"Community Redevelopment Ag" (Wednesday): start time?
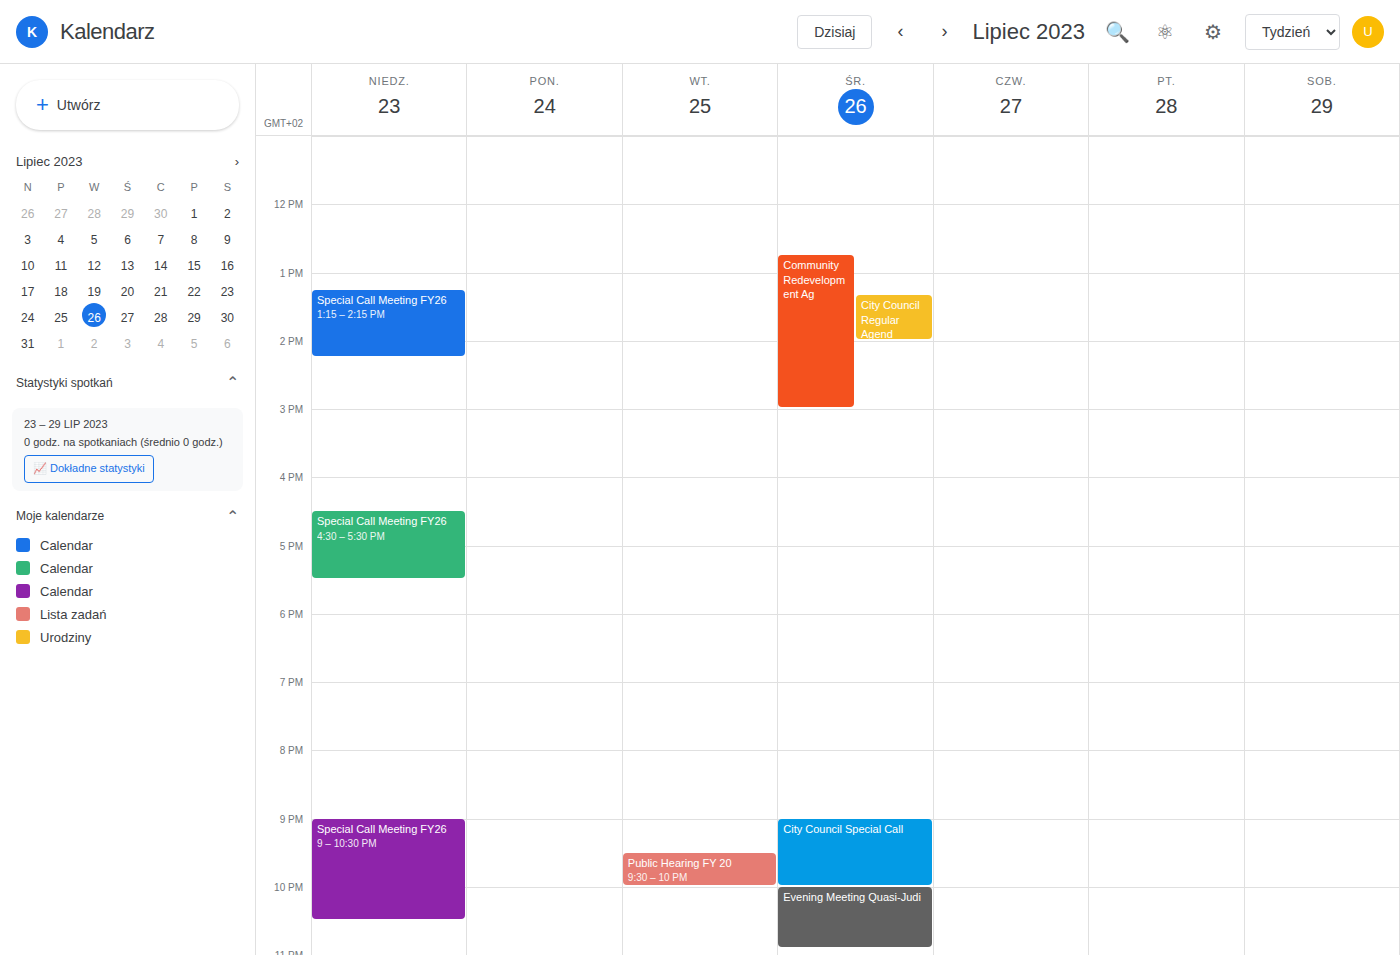
12:45